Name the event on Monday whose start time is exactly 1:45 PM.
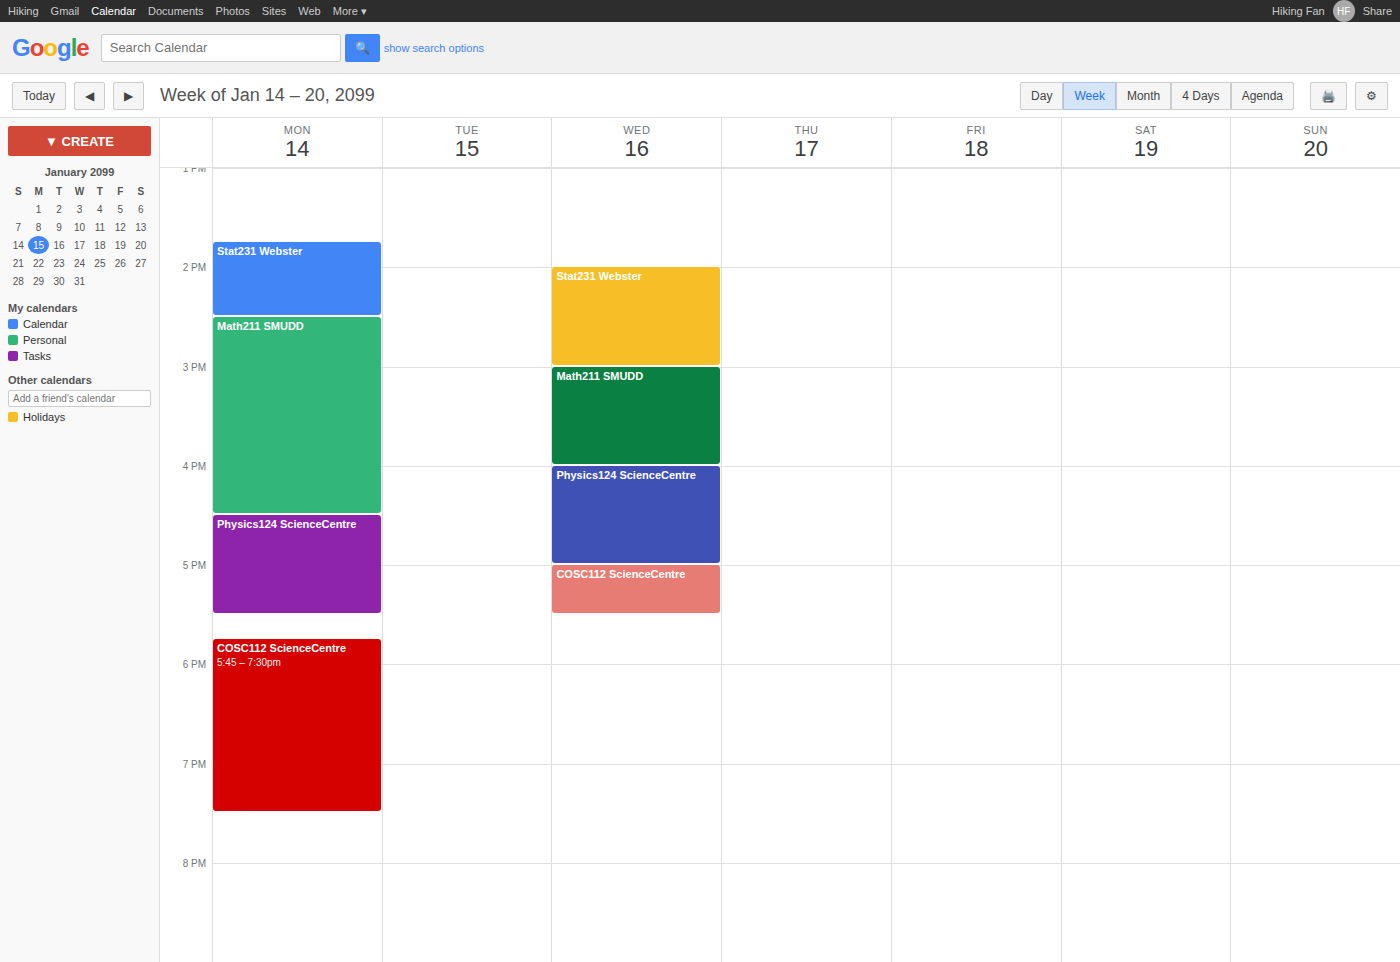
"Stat231 Webster"